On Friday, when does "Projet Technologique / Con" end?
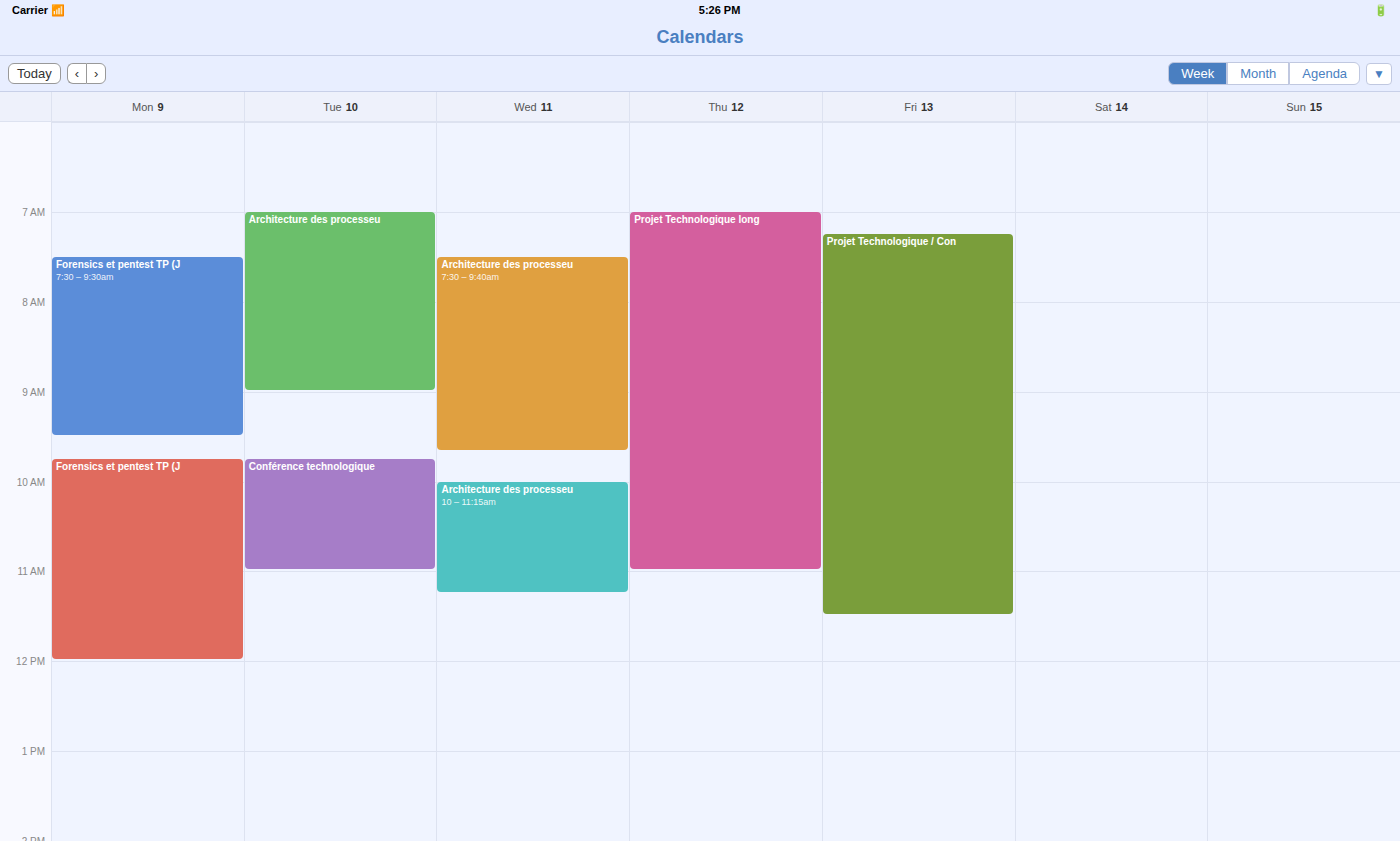
11:30 AM